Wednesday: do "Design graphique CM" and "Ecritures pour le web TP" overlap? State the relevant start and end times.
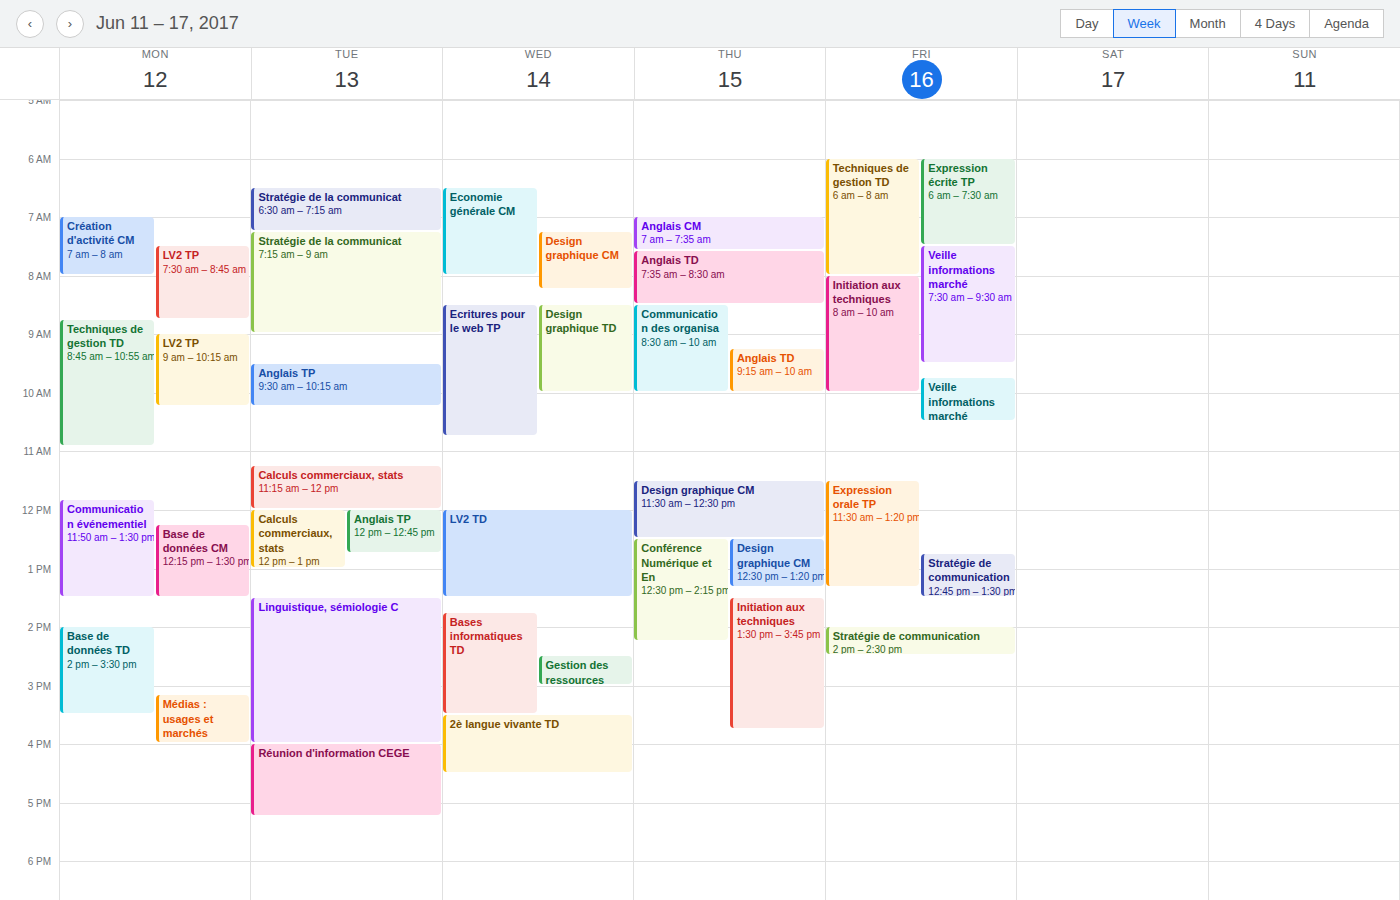
"Design graphique CM" ends at 8:15 AM and "Ecritures pour le web TP" starts at 8:30 AM -- no overlap.